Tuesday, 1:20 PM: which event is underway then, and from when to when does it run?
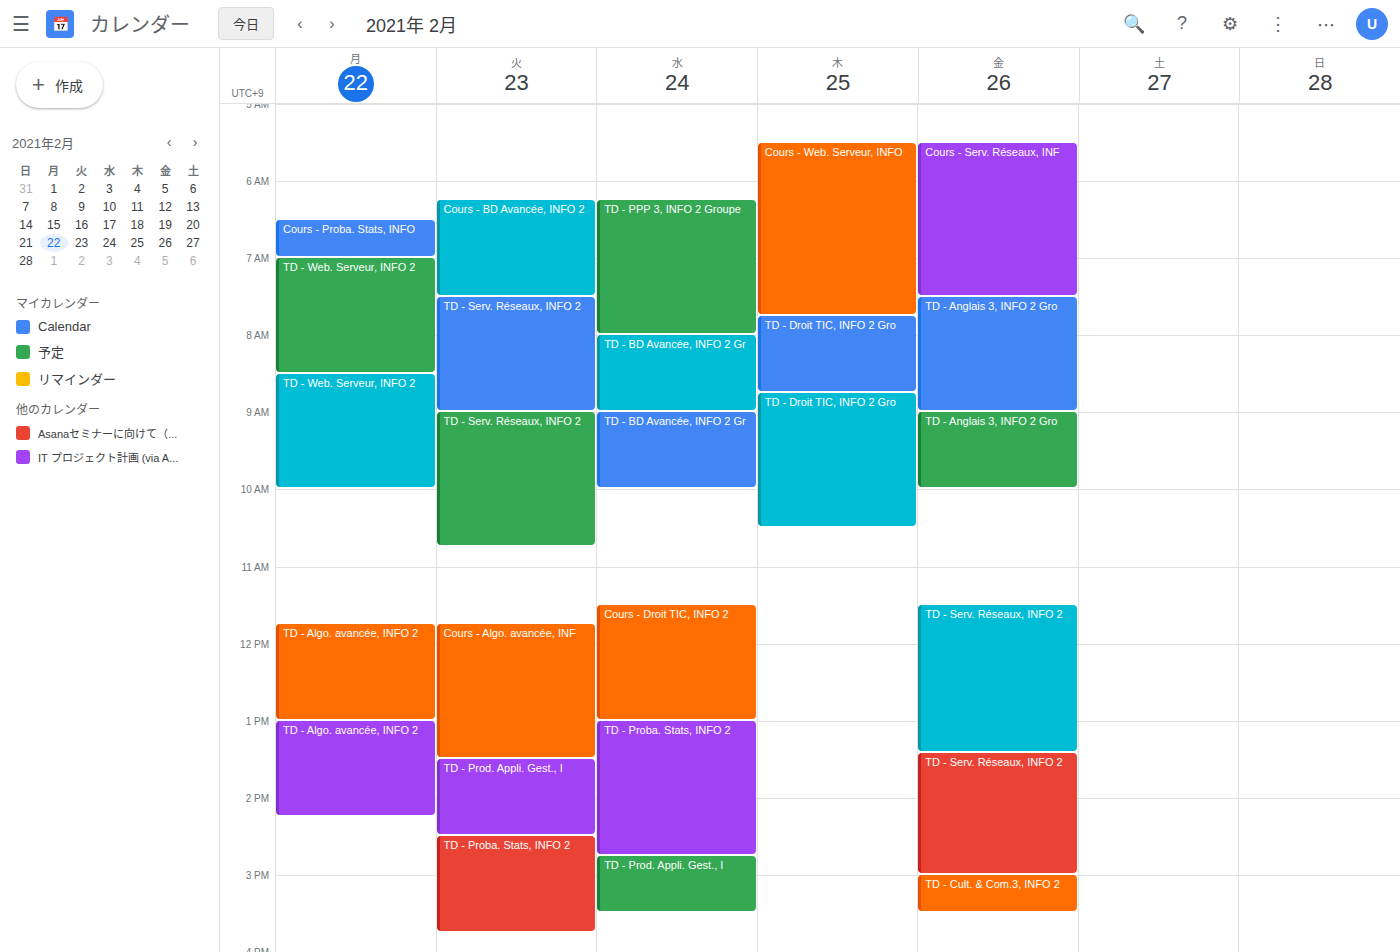
"Cours - Algo. avancée, INF", 11:45 AM to 1:30 PM